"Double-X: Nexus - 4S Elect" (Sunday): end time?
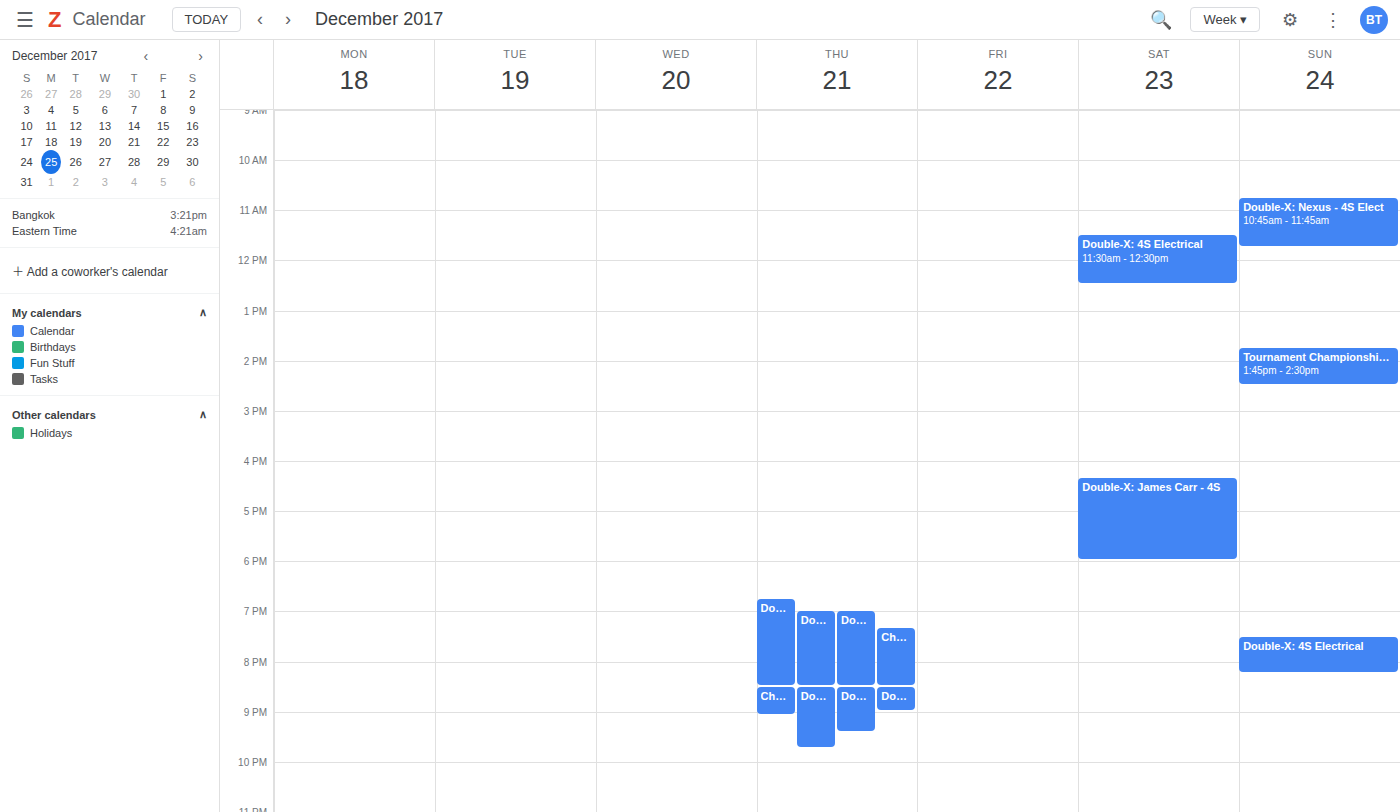
11:45 AM